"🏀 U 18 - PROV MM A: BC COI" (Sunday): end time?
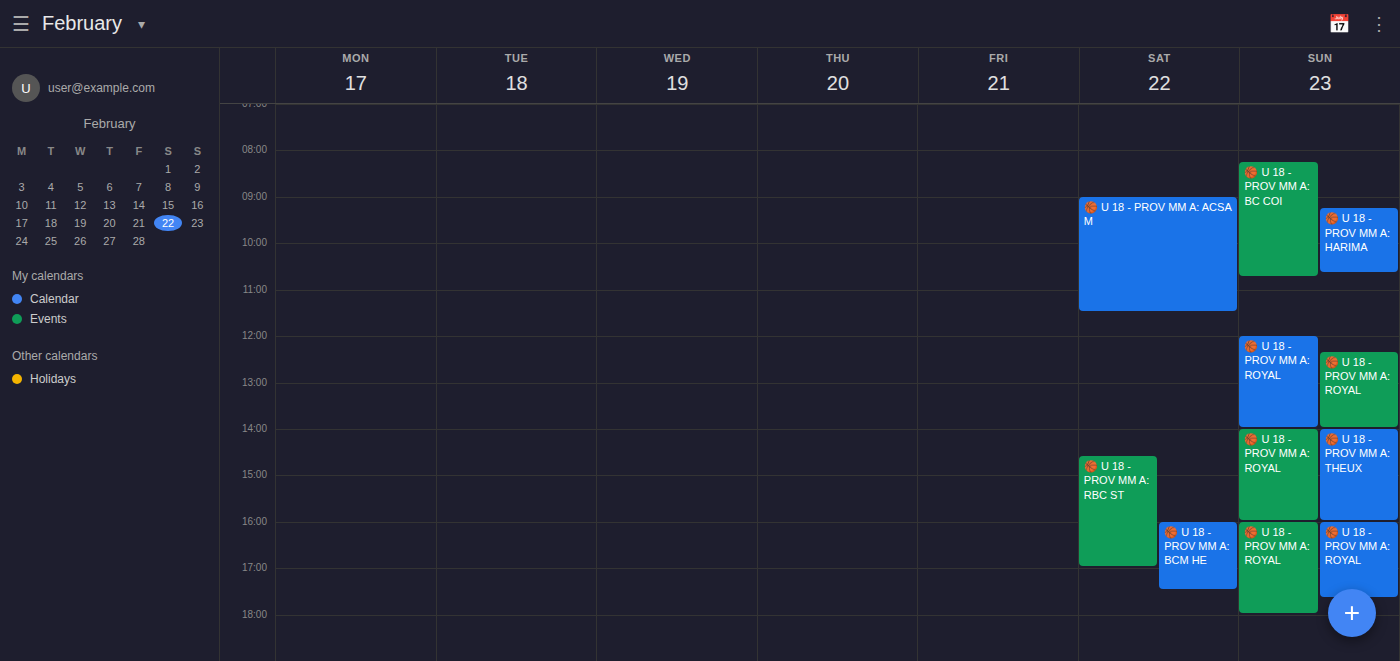
10:45 AM